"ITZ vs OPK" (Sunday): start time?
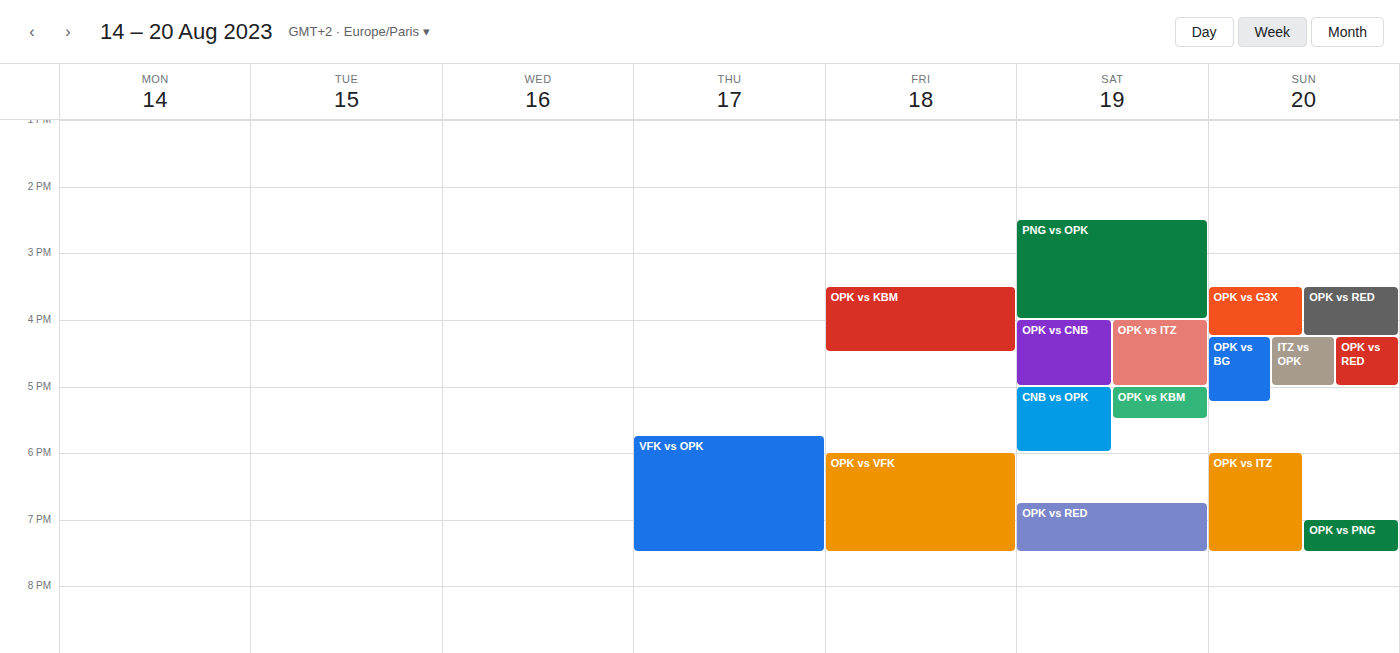
4:15 PM